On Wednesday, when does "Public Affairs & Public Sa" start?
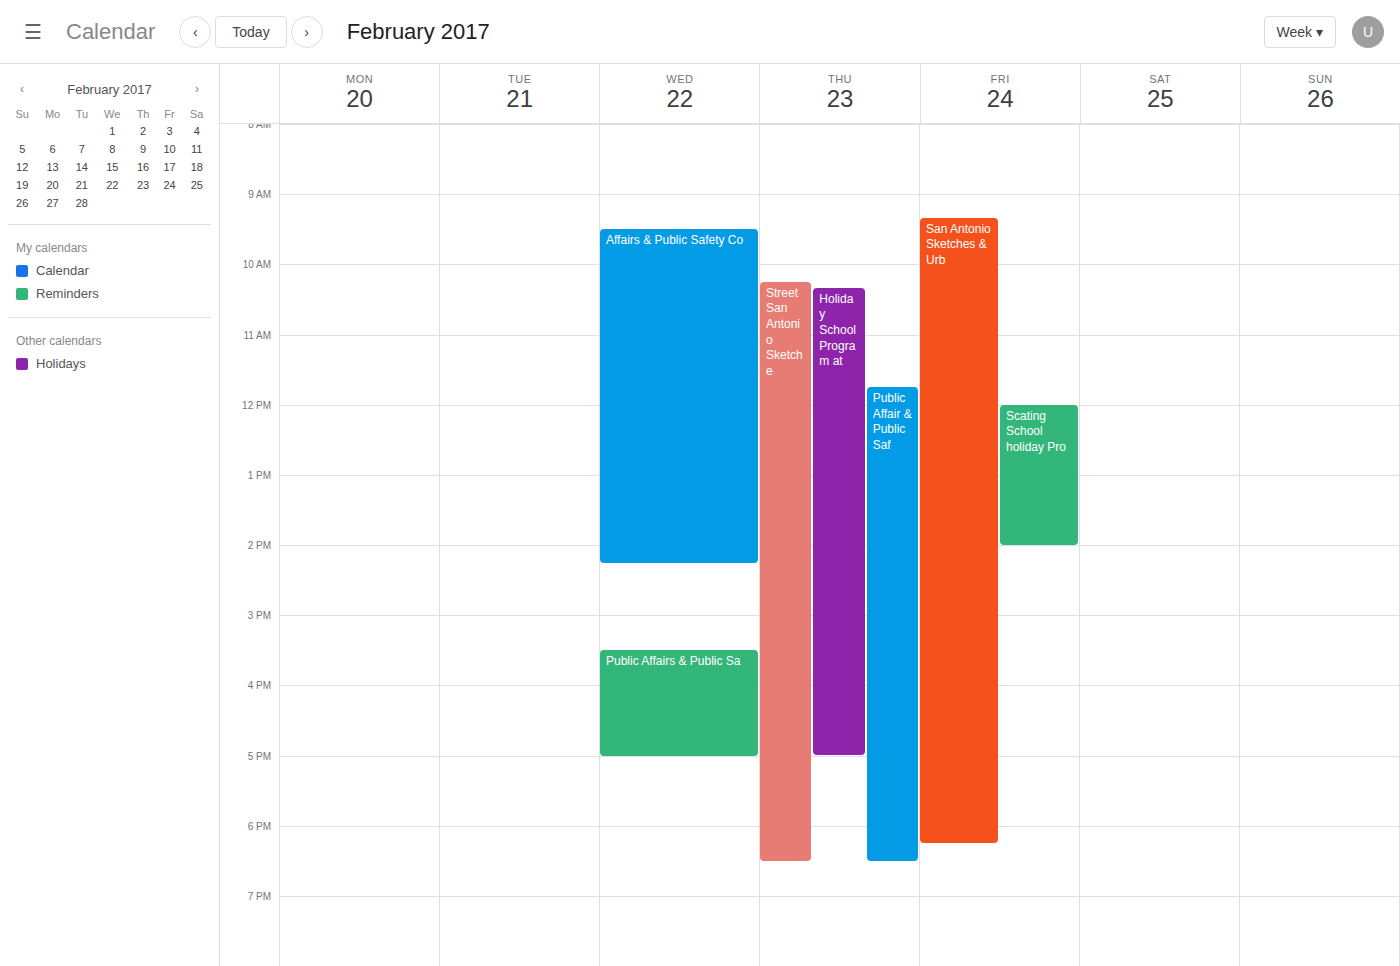
15:30